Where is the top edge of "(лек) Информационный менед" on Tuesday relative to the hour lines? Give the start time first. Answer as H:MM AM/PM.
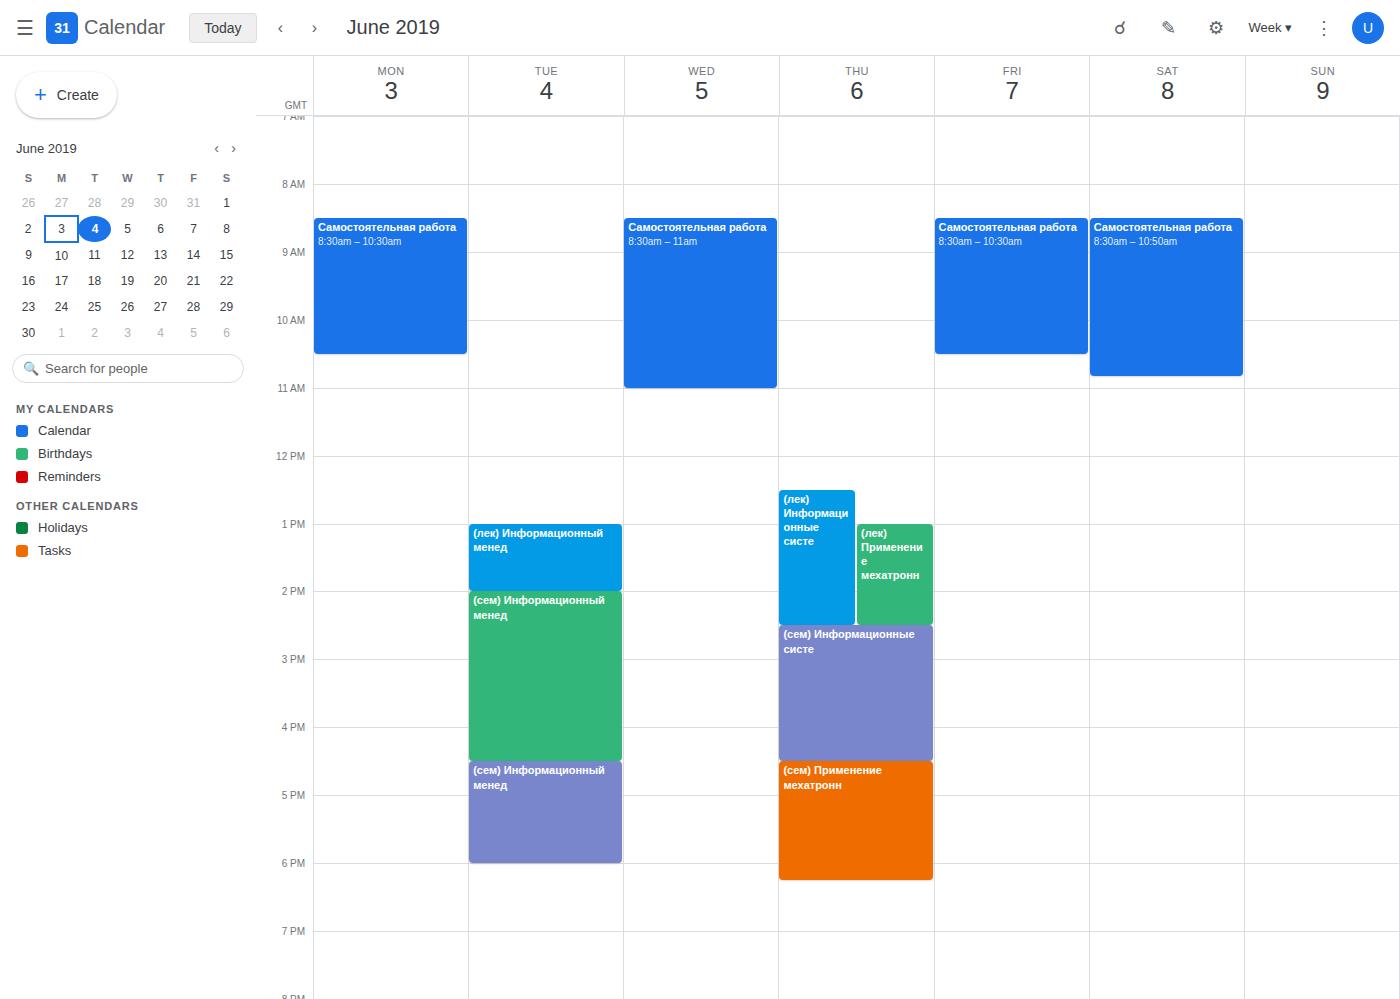
1:00 PM -- exactly on the 1 PM line.